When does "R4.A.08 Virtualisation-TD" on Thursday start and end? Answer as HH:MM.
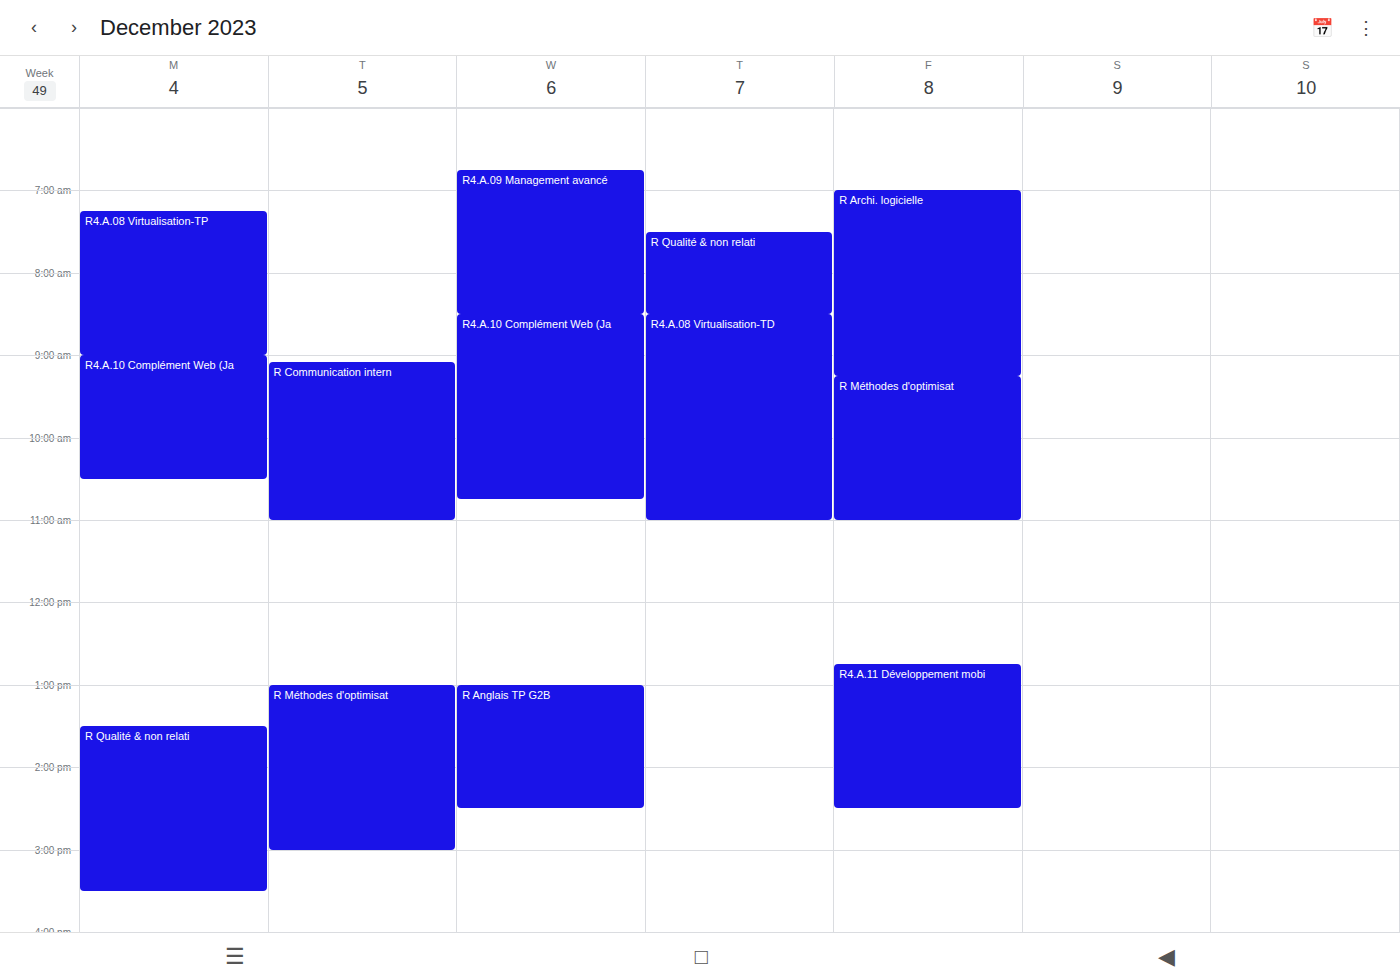
08:30 to 11:00